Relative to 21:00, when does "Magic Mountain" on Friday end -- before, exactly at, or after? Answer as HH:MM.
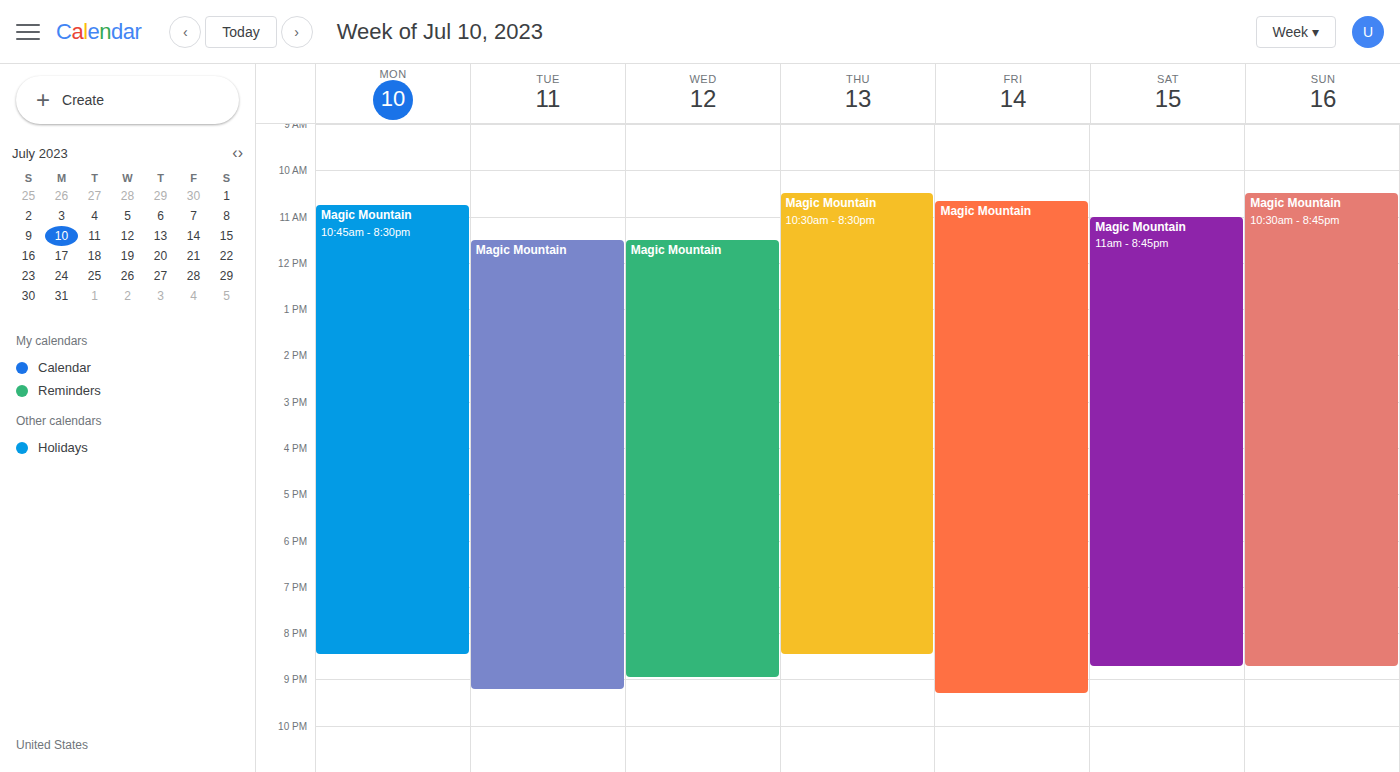
21:20 -- after 21:00, 20 minutes below the 21:00 line.